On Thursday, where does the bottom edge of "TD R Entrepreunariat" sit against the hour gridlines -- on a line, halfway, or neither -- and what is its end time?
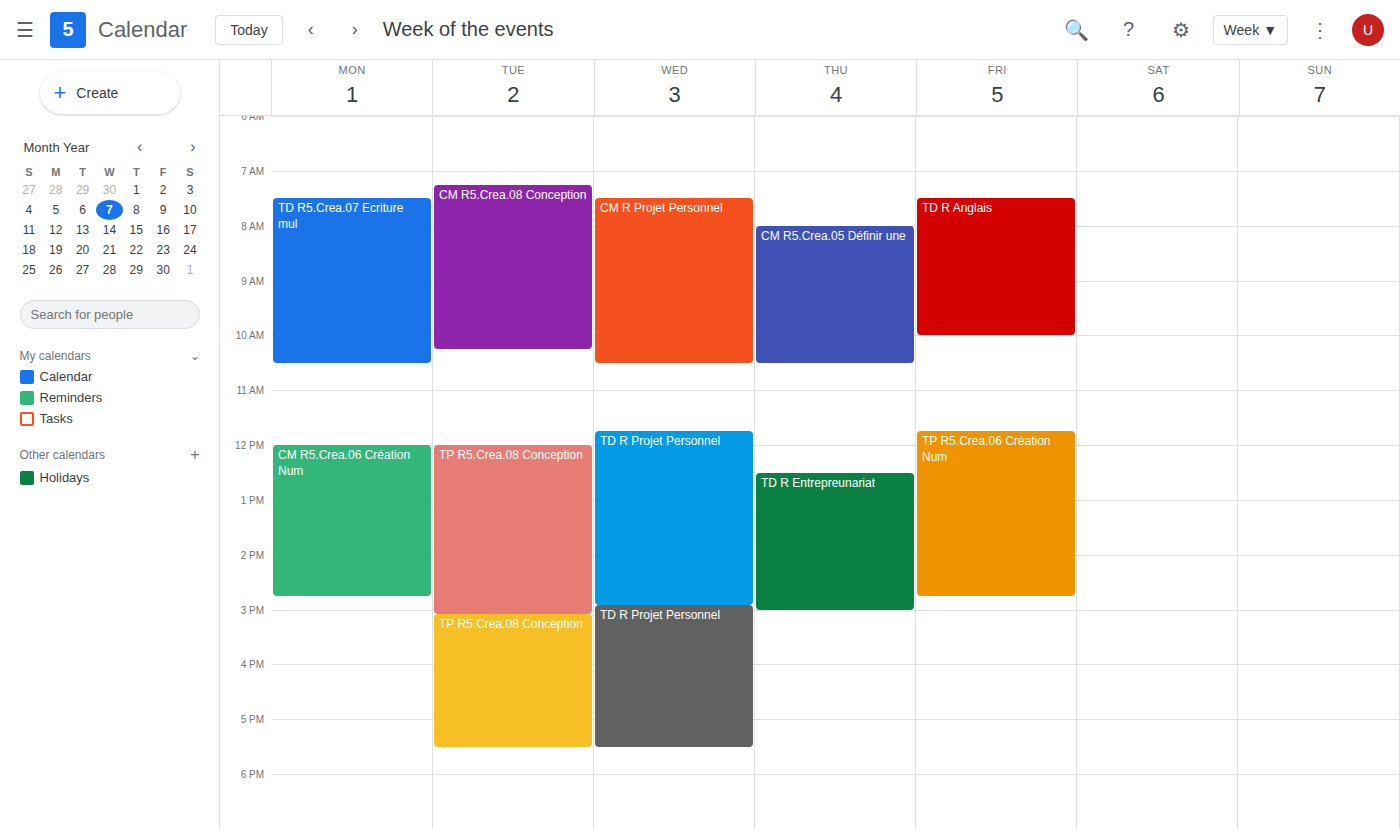
3:00 PM -- exactly on the 3 PM line.